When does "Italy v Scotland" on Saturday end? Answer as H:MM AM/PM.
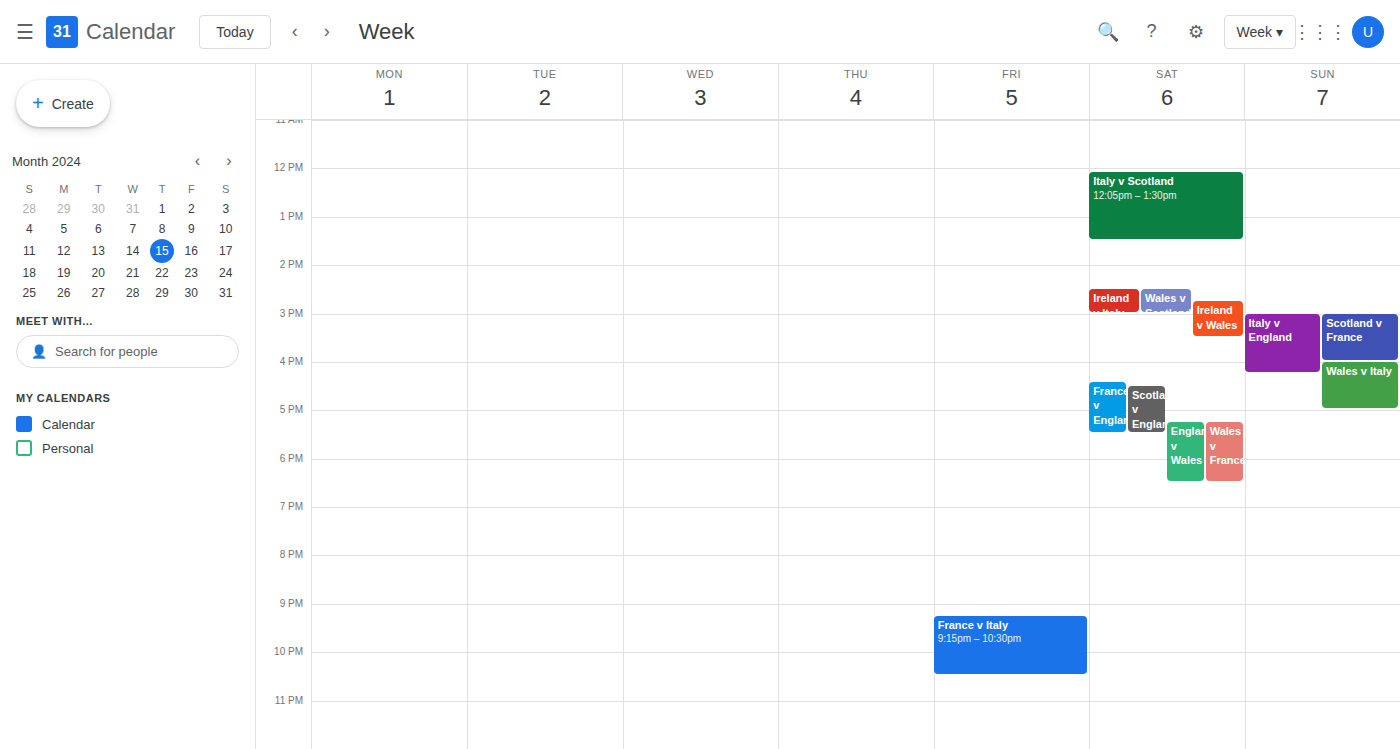
1:30 PM